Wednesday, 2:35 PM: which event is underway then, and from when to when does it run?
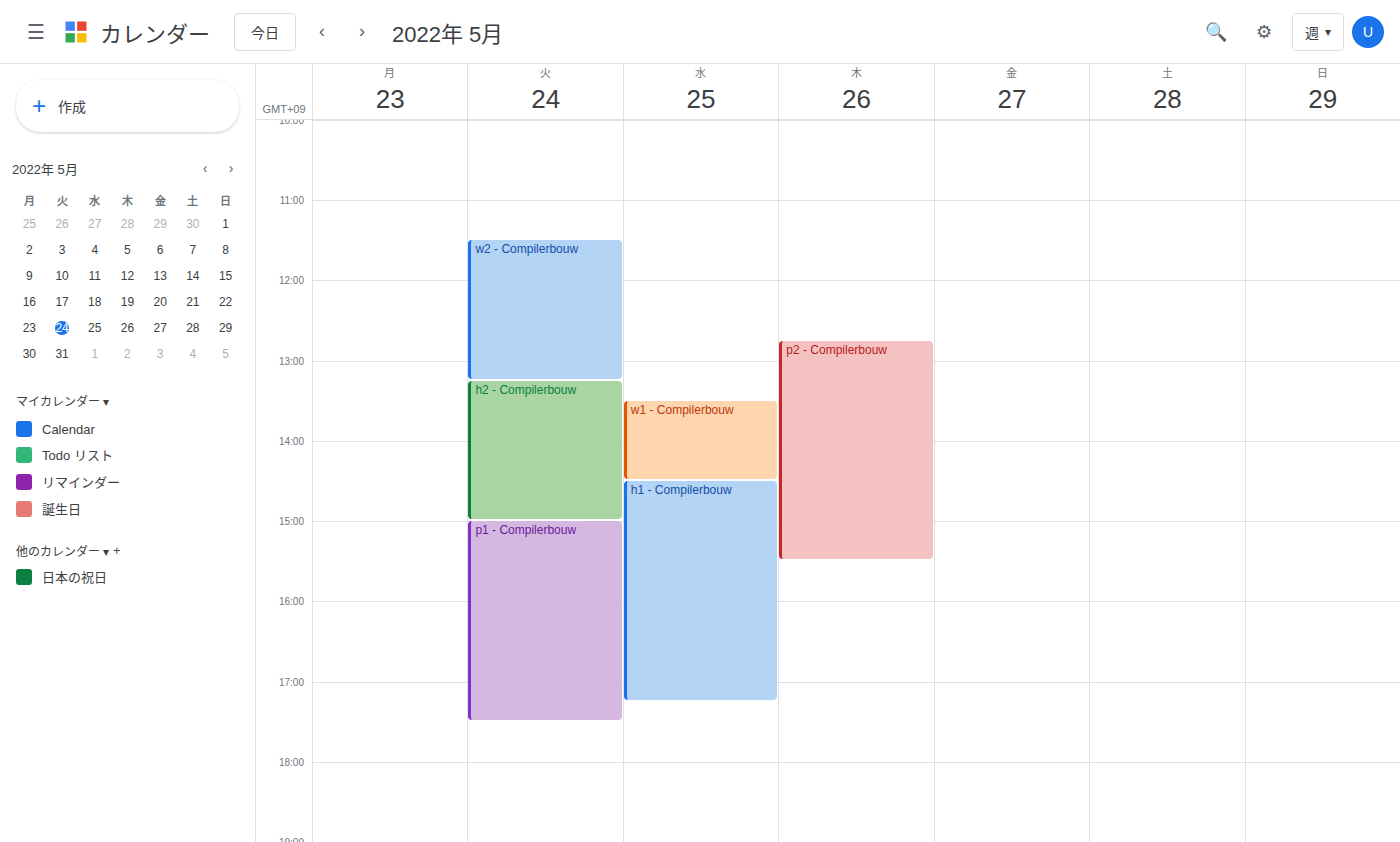
"h1 - Compilerbouw", 2:30 PM to 5:15 PM